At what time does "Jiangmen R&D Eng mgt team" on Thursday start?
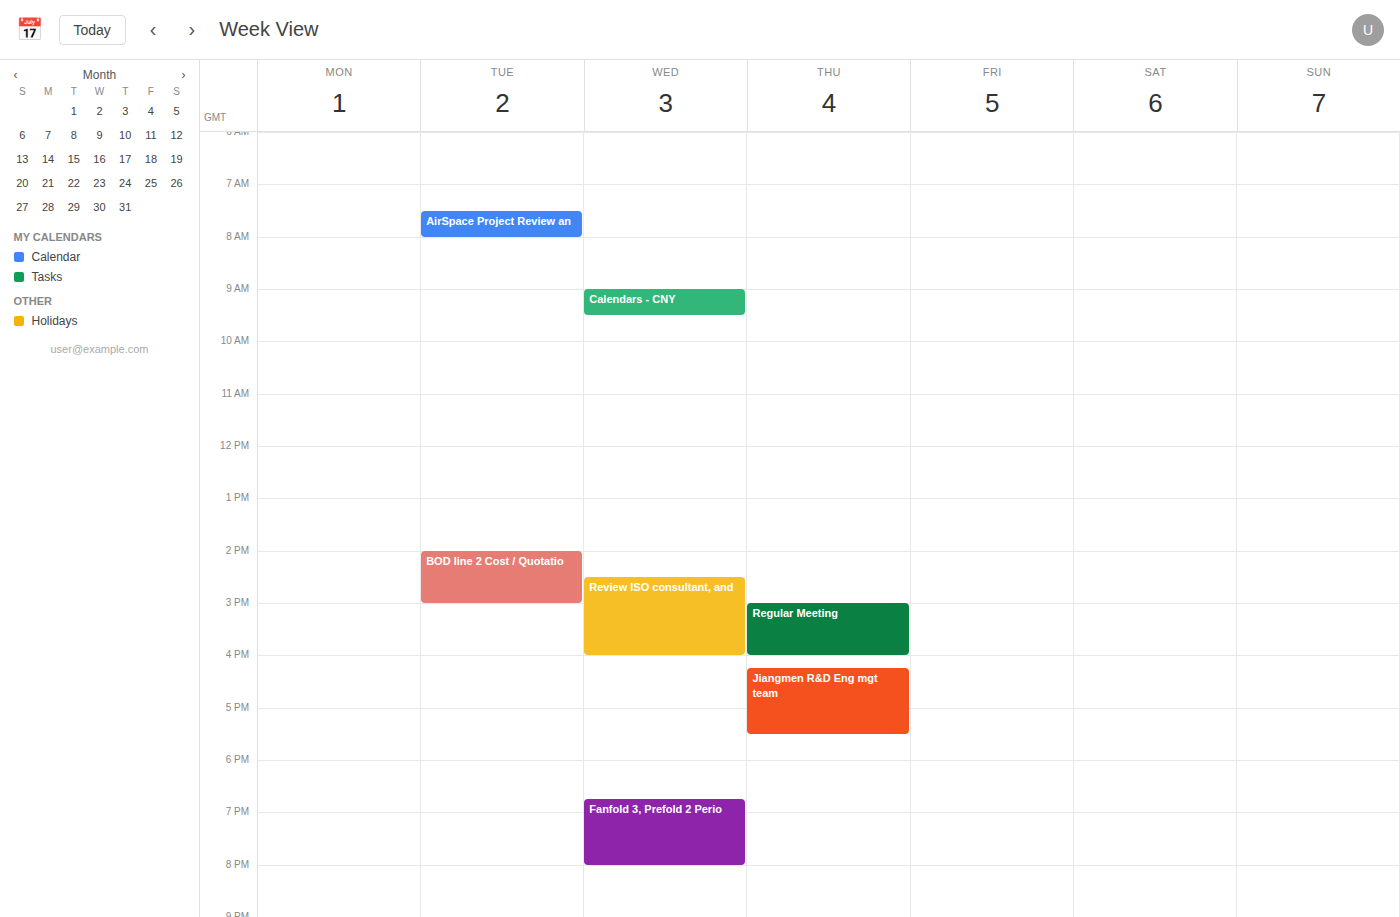
4:15 PM